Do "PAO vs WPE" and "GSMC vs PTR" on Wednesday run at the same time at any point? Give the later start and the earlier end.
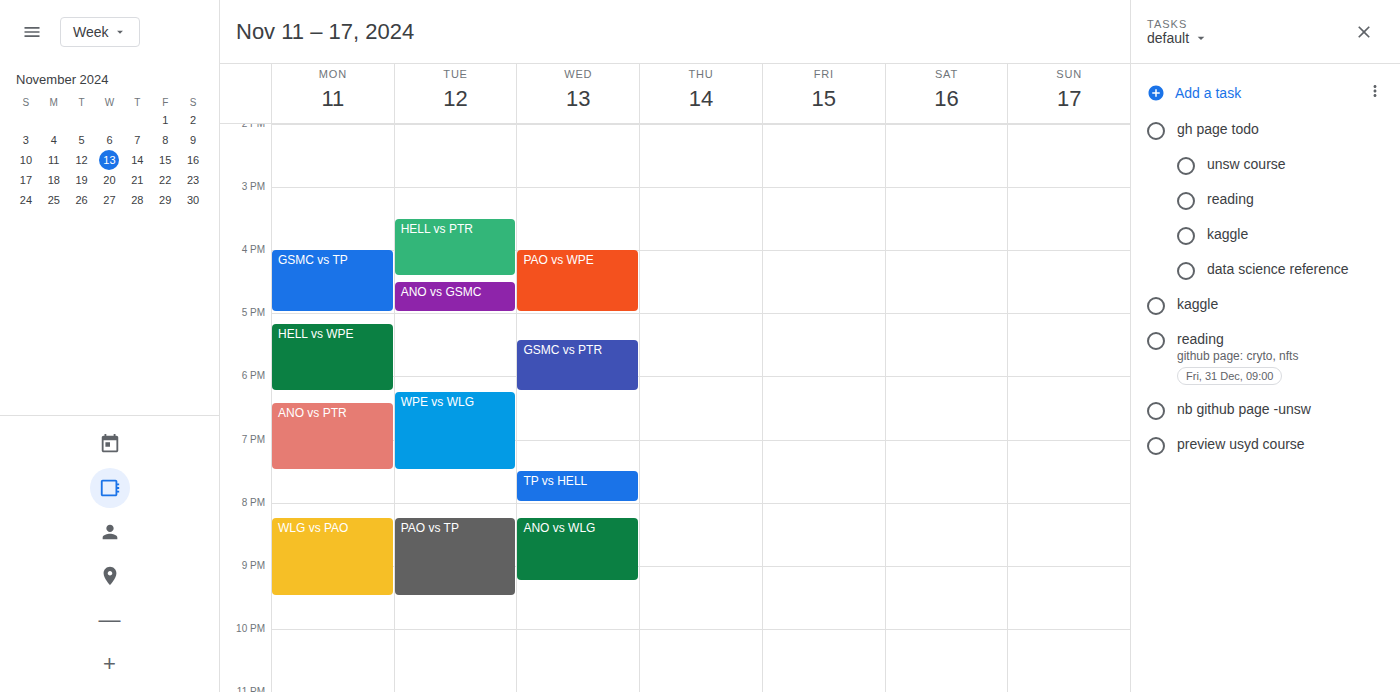
"PAO vs WPE" ends at 17:00 and "GSMC vs PTR" starts at 17:25 -- no overlap.